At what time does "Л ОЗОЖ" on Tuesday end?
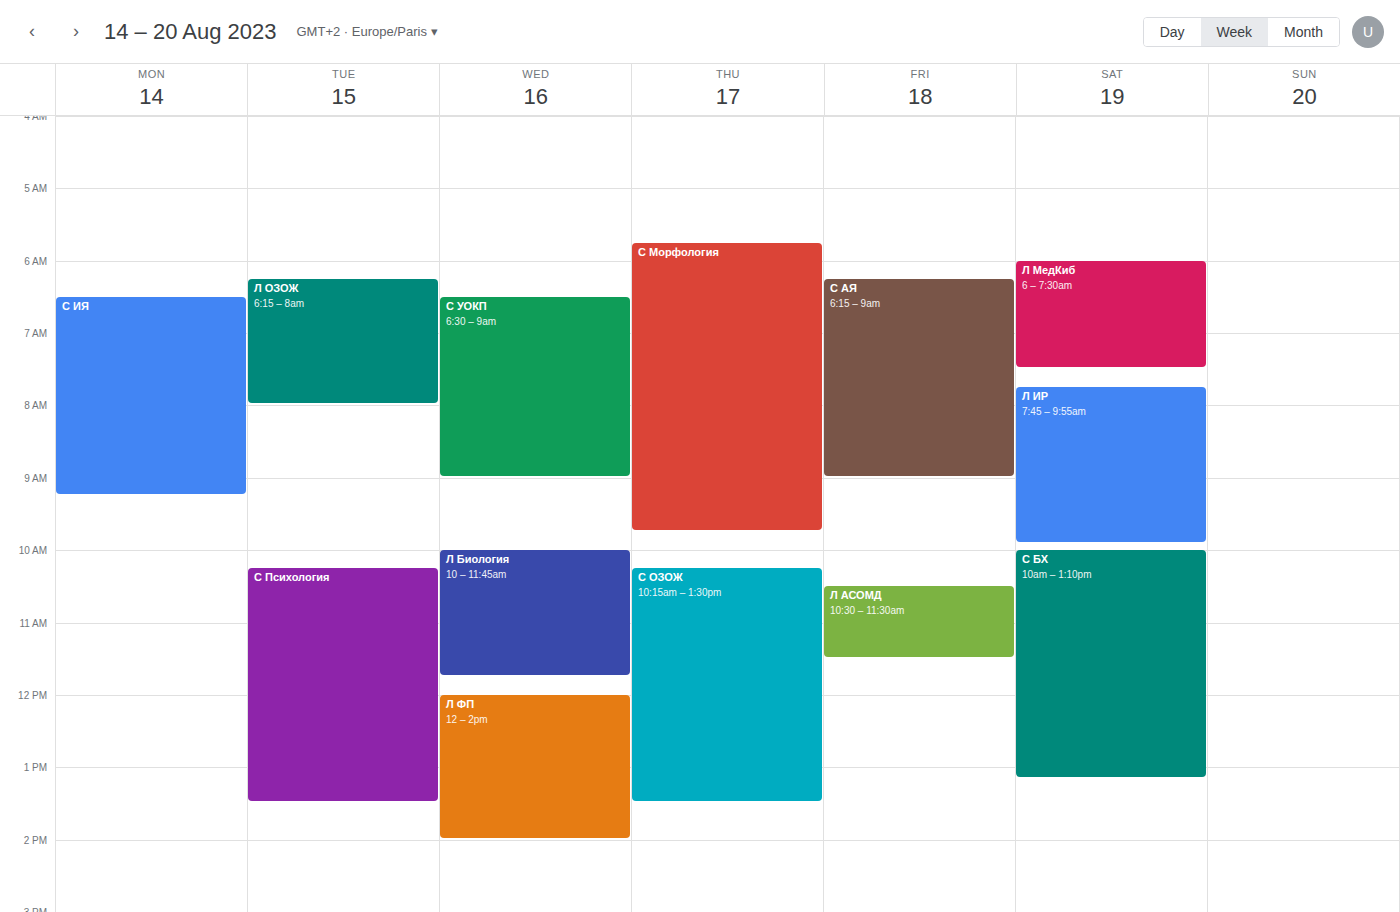
8:00 AM